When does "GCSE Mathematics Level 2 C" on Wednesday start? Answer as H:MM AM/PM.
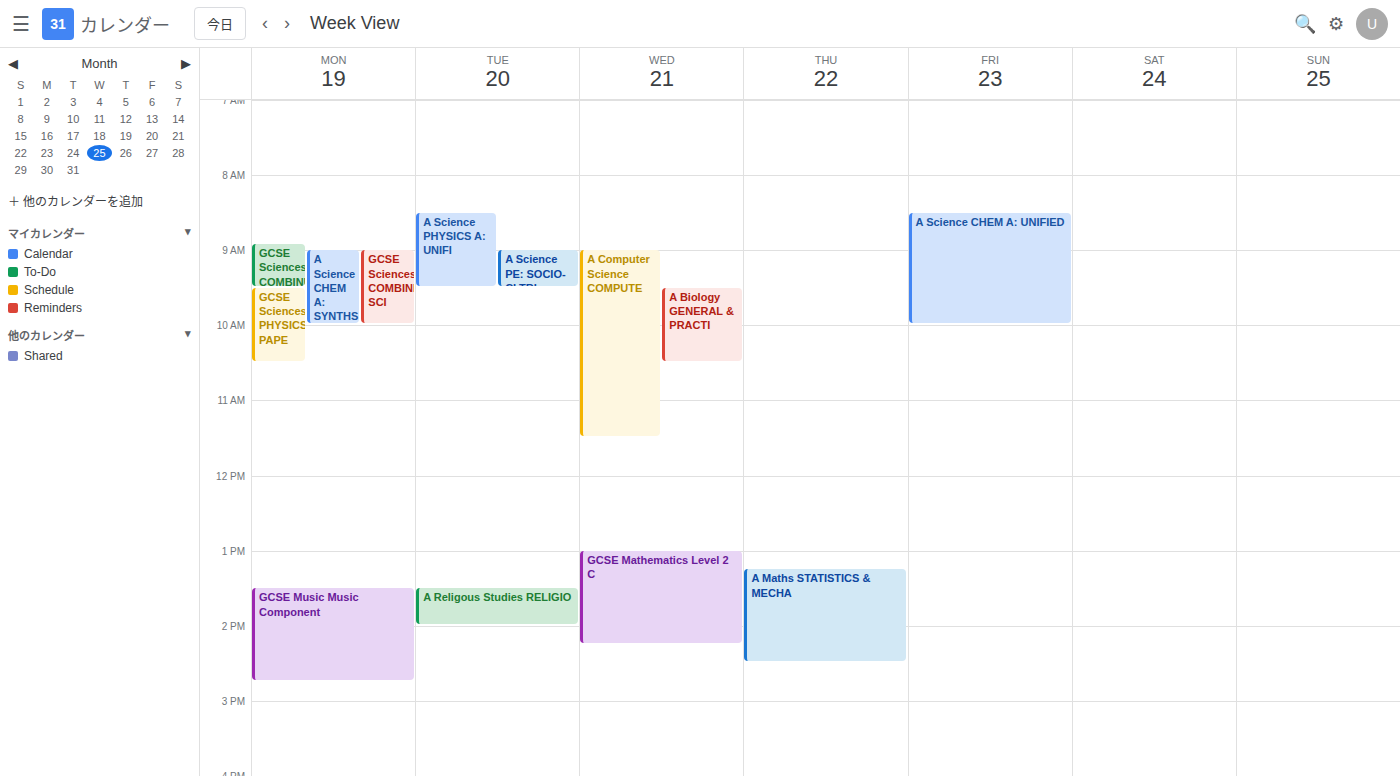
1:00 PM